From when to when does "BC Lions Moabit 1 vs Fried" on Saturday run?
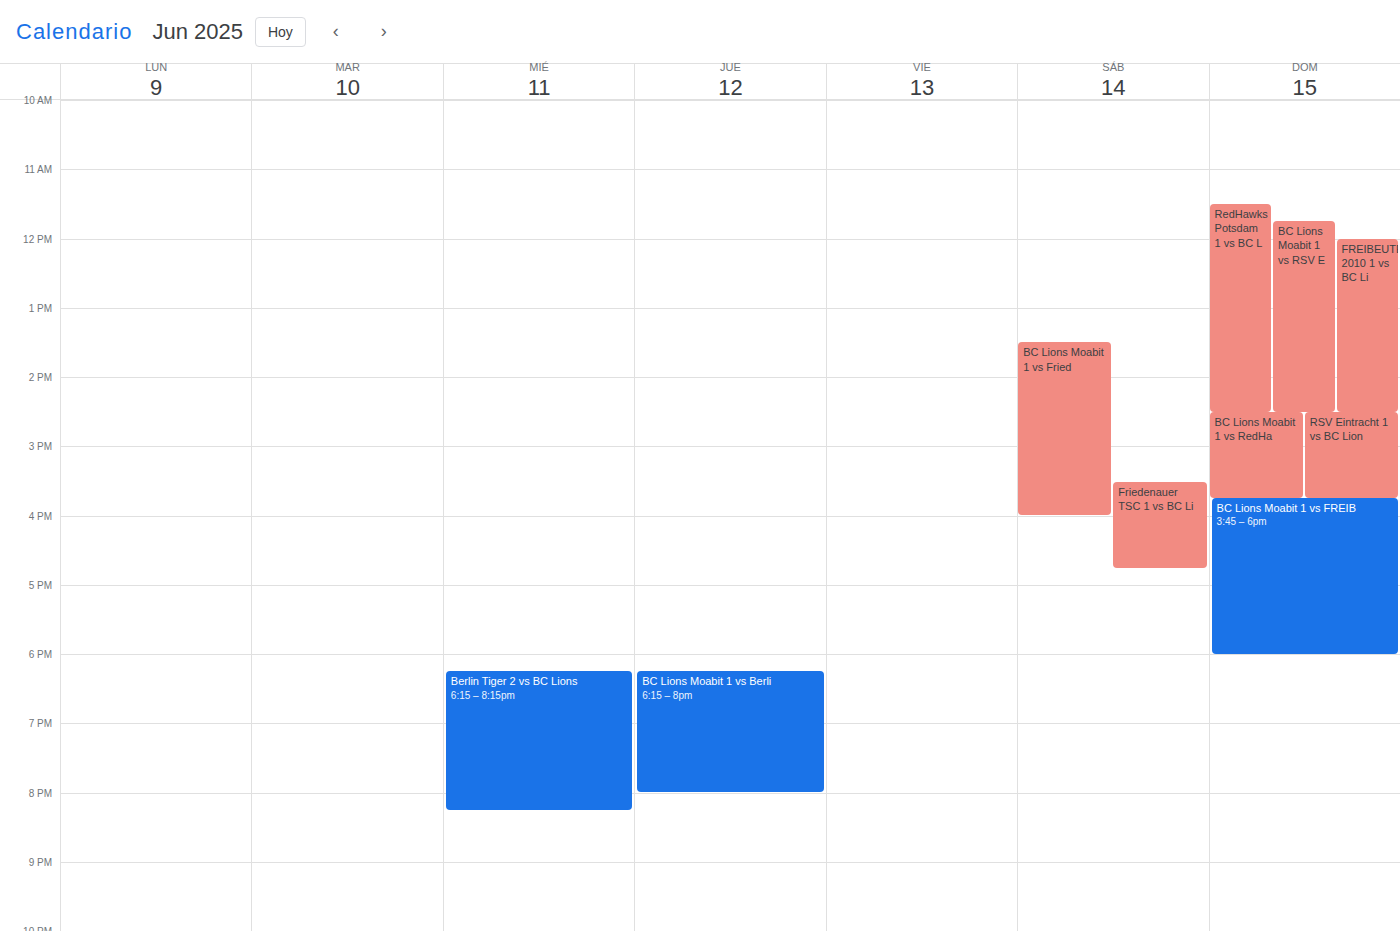
1:30 PM to 4:00 PM